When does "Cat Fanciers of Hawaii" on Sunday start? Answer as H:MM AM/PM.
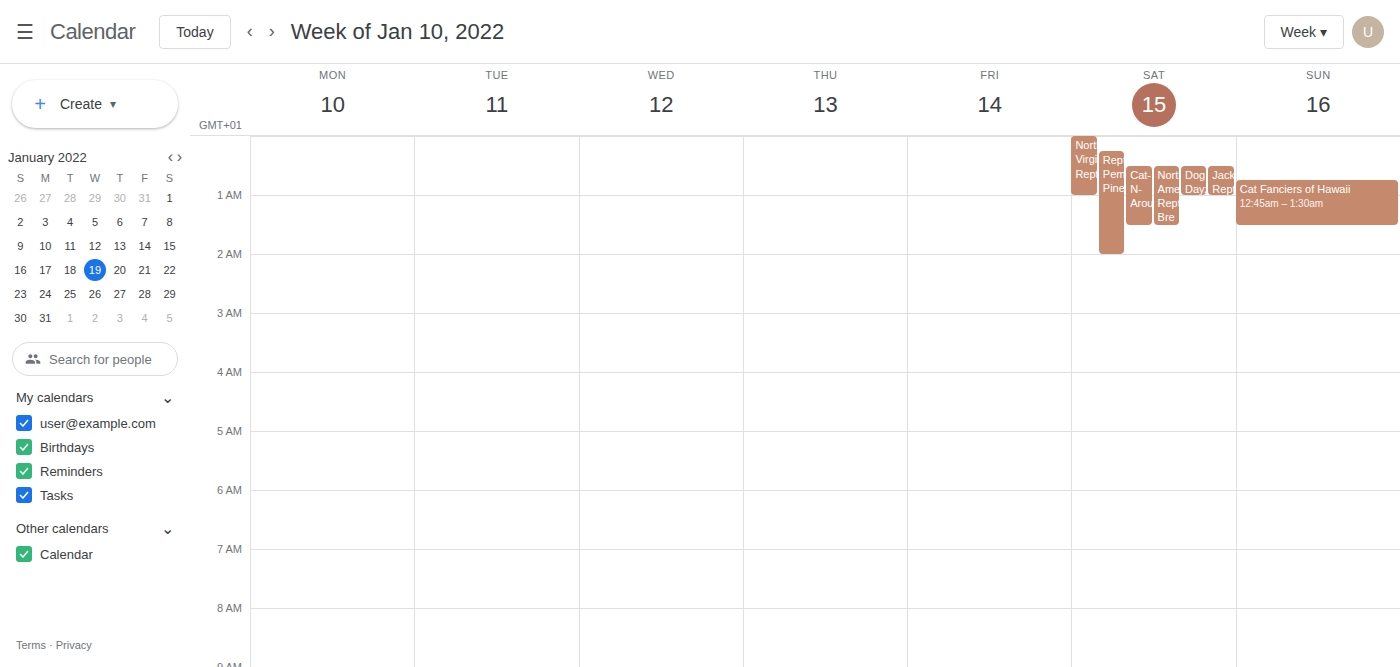
12:45 AM